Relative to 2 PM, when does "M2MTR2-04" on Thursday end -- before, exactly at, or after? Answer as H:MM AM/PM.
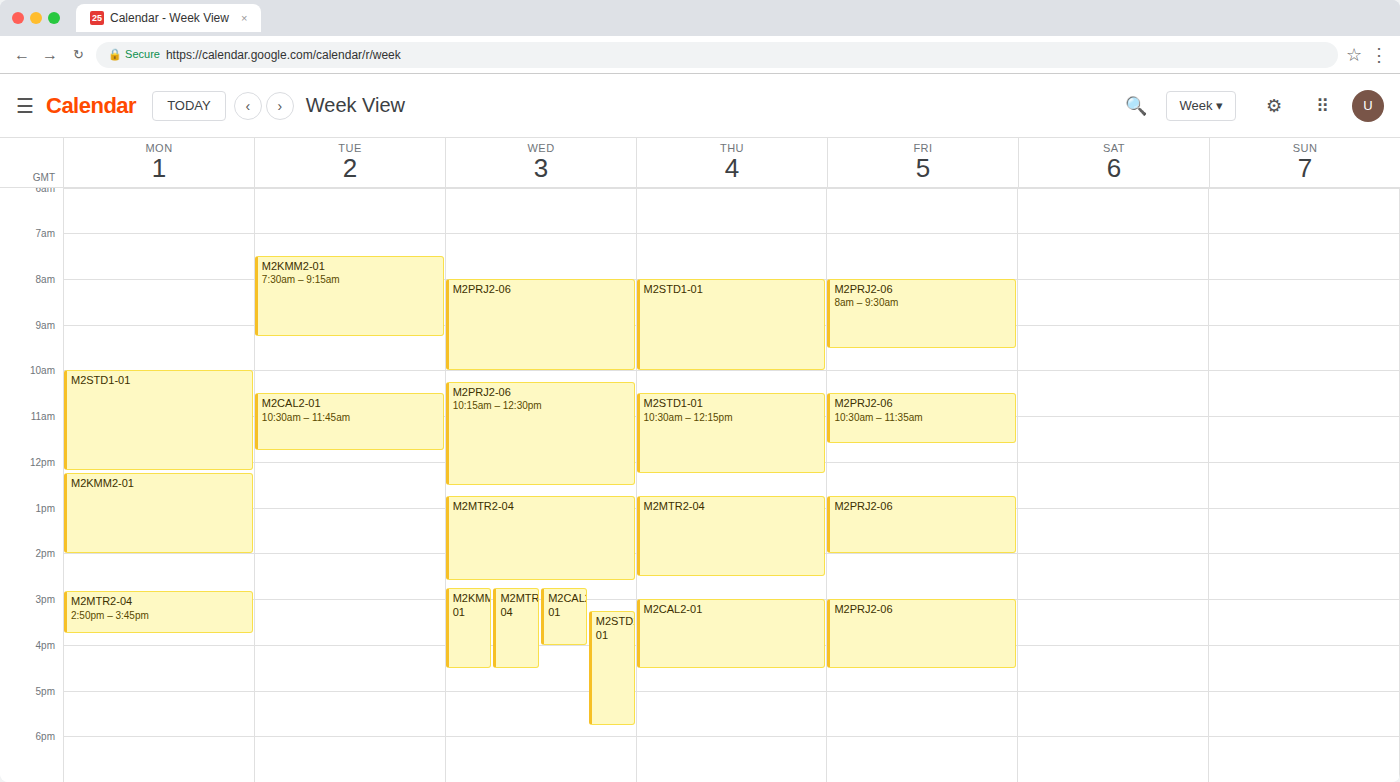
2:30 PM -- after 2 PM, 30 minutes below the 2 PM line.